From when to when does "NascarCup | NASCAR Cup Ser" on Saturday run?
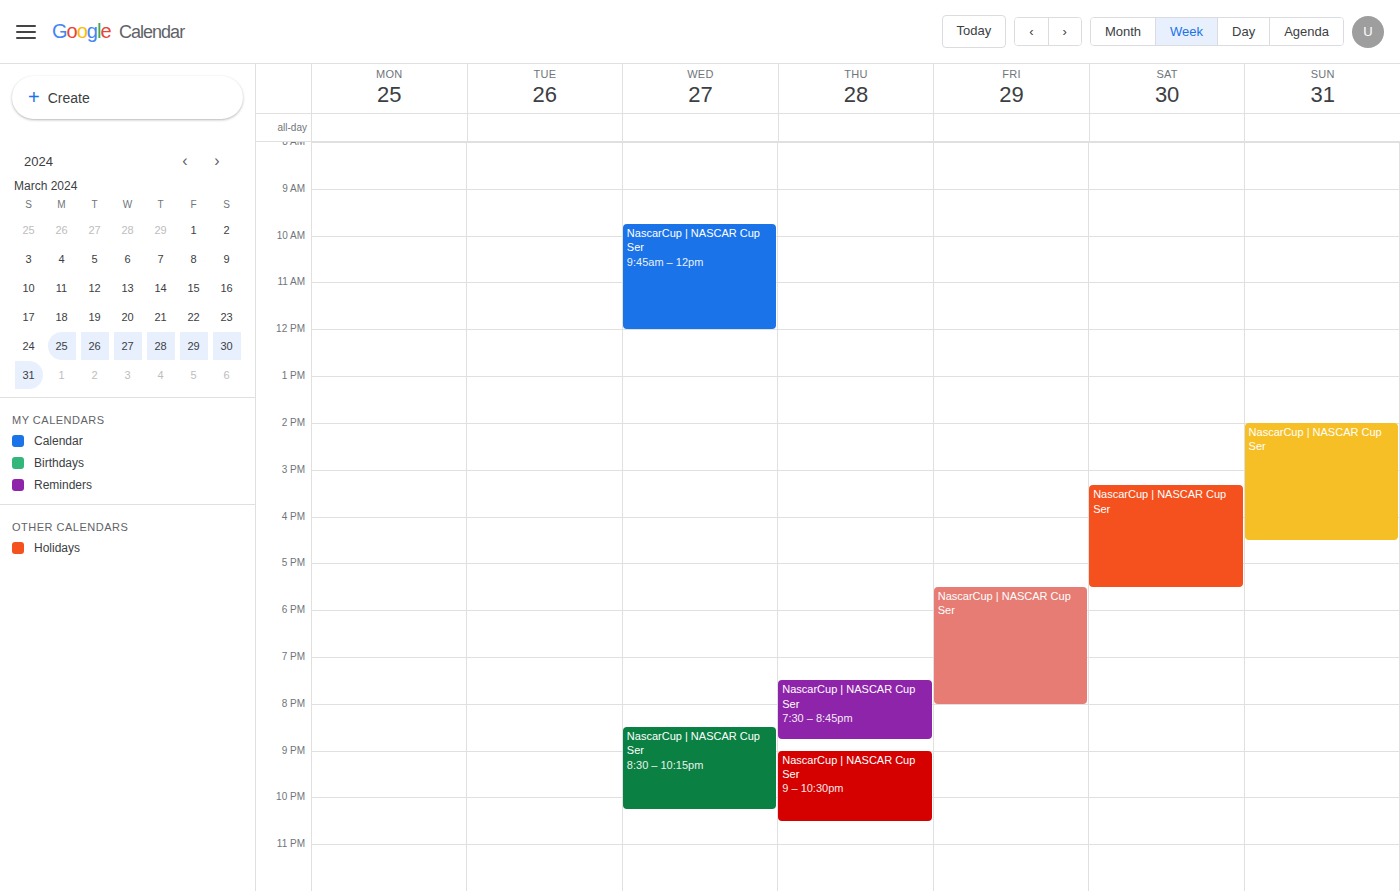
3:20 PM to 5:30 PM